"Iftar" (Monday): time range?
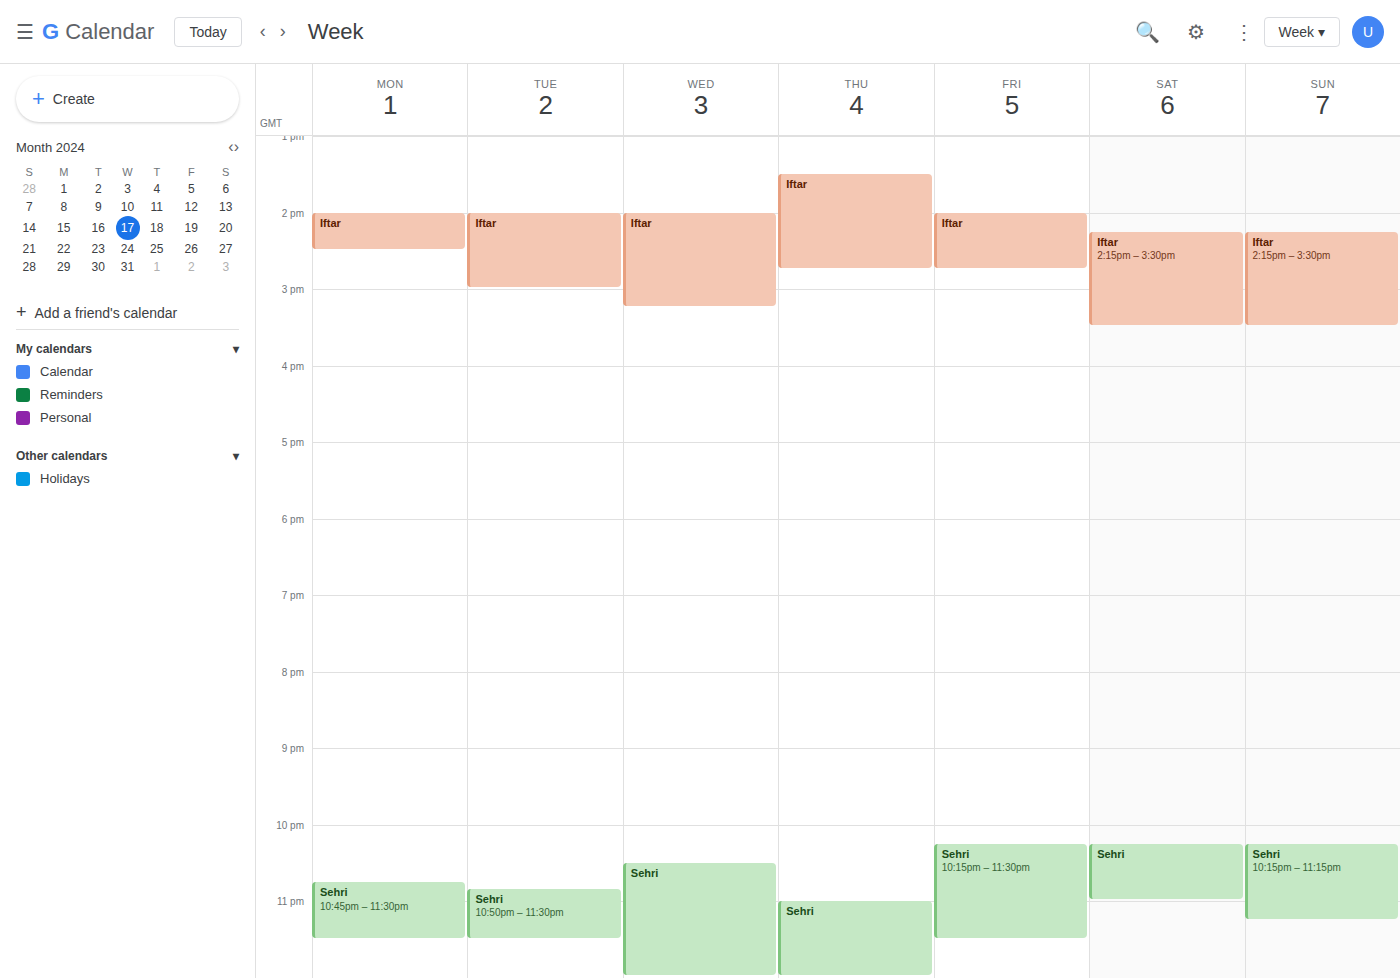
14:00 to 14:30